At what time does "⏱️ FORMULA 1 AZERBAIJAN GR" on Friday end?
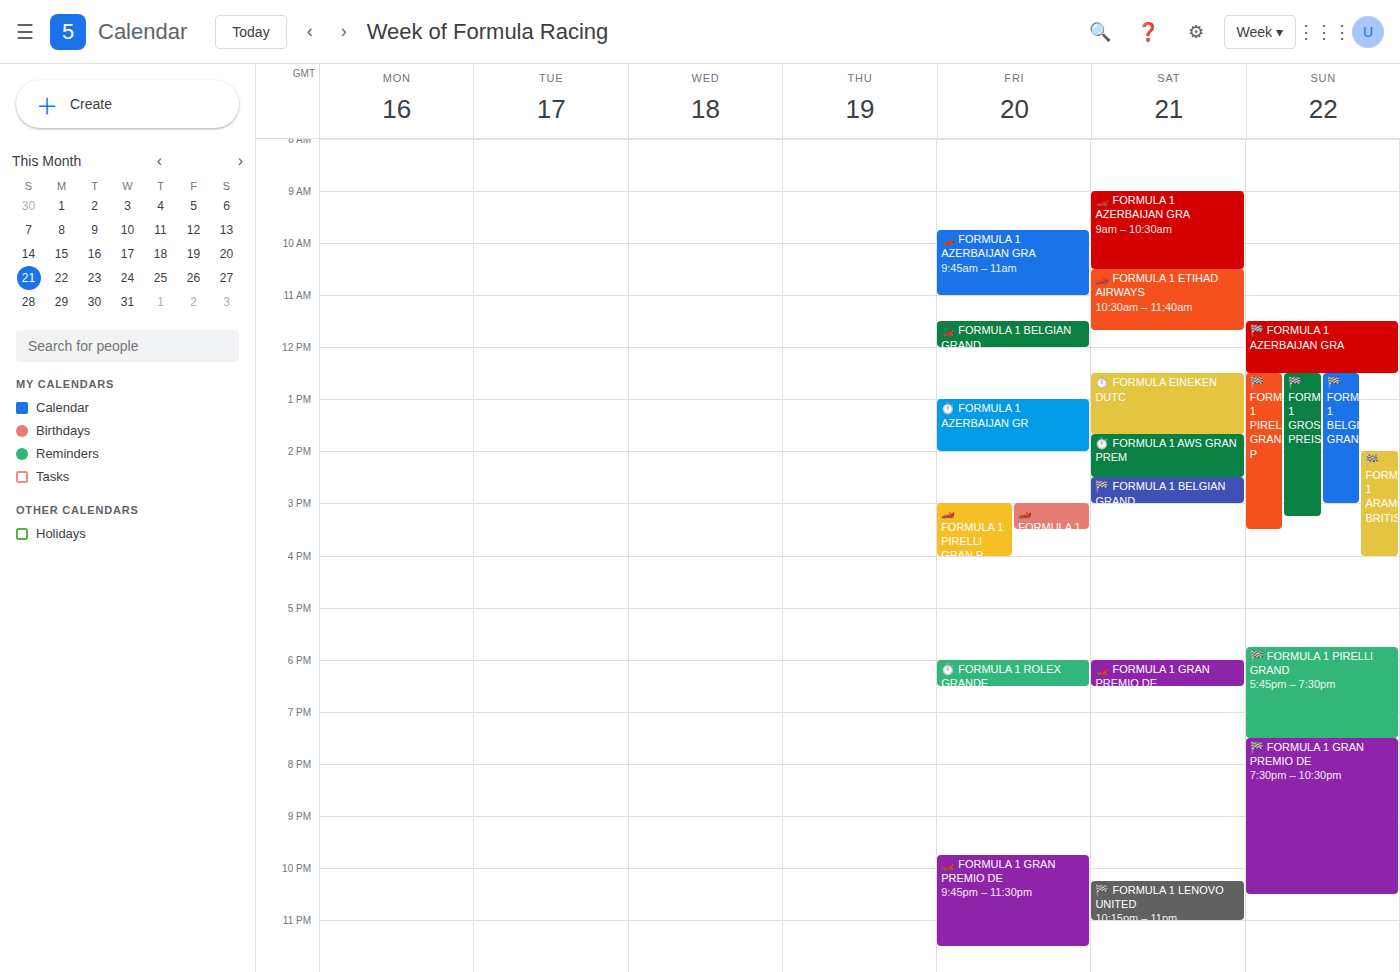
2:00 PM